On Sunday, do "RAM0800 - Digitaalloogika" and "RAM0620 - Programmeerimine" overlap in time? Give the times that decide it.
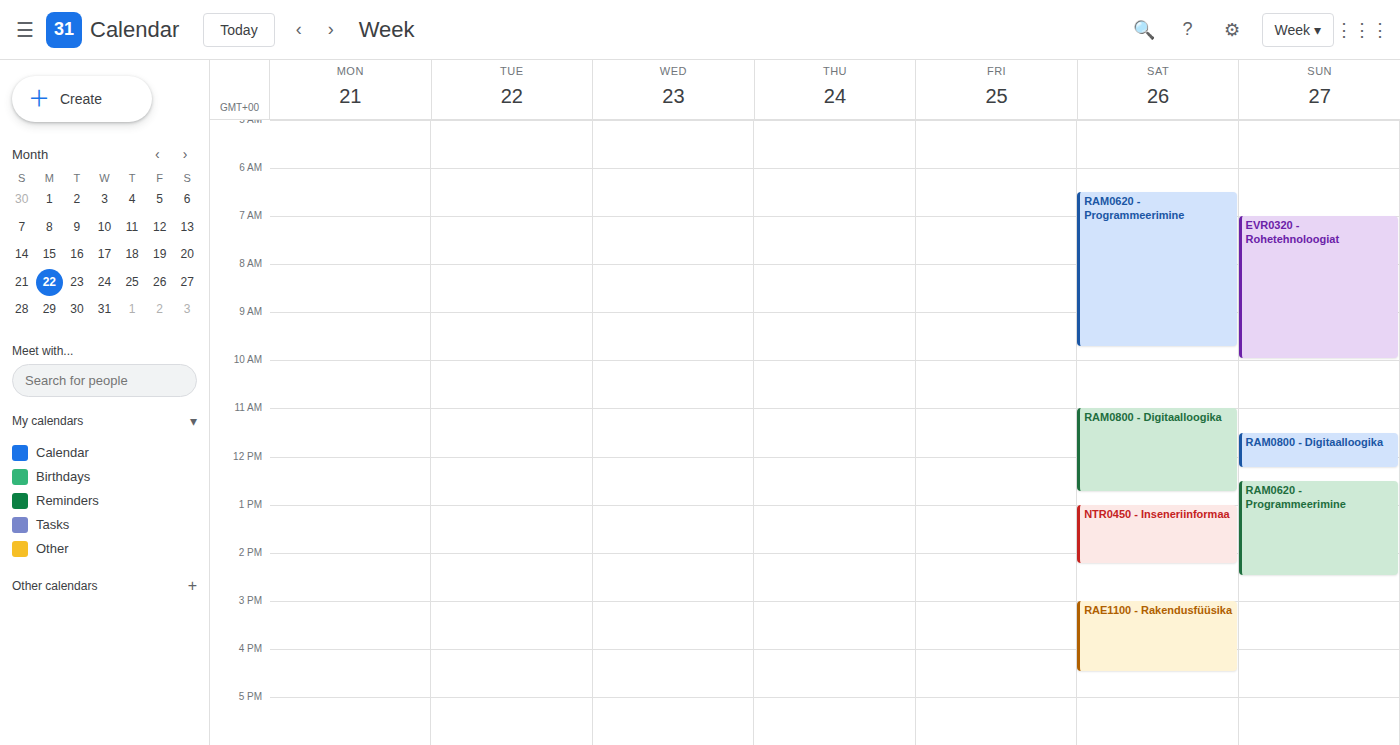
"RAM0800 - Digitaalloogika" ends at 12:15 PM and "RAM0620 - Programmeerimine" starts at 12:30 PM -- no overlap.